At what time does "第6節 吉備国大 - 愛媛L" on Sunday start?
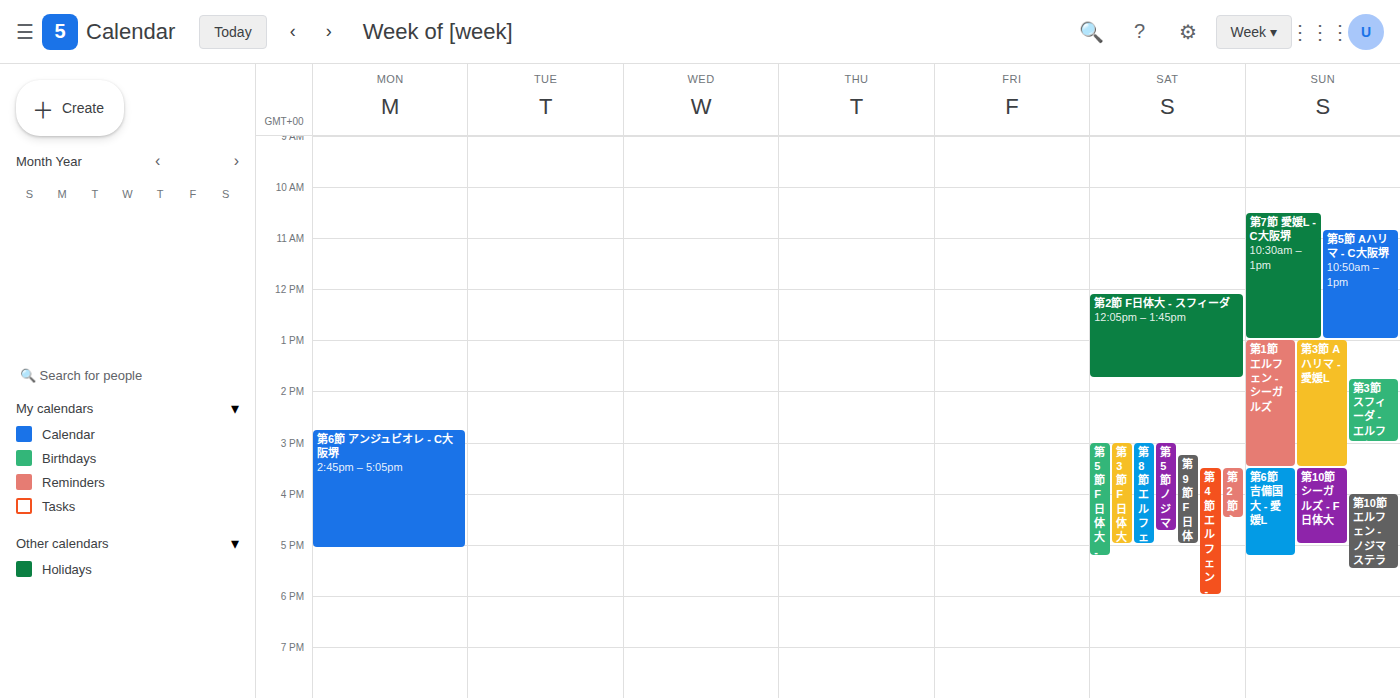
3:30 PM